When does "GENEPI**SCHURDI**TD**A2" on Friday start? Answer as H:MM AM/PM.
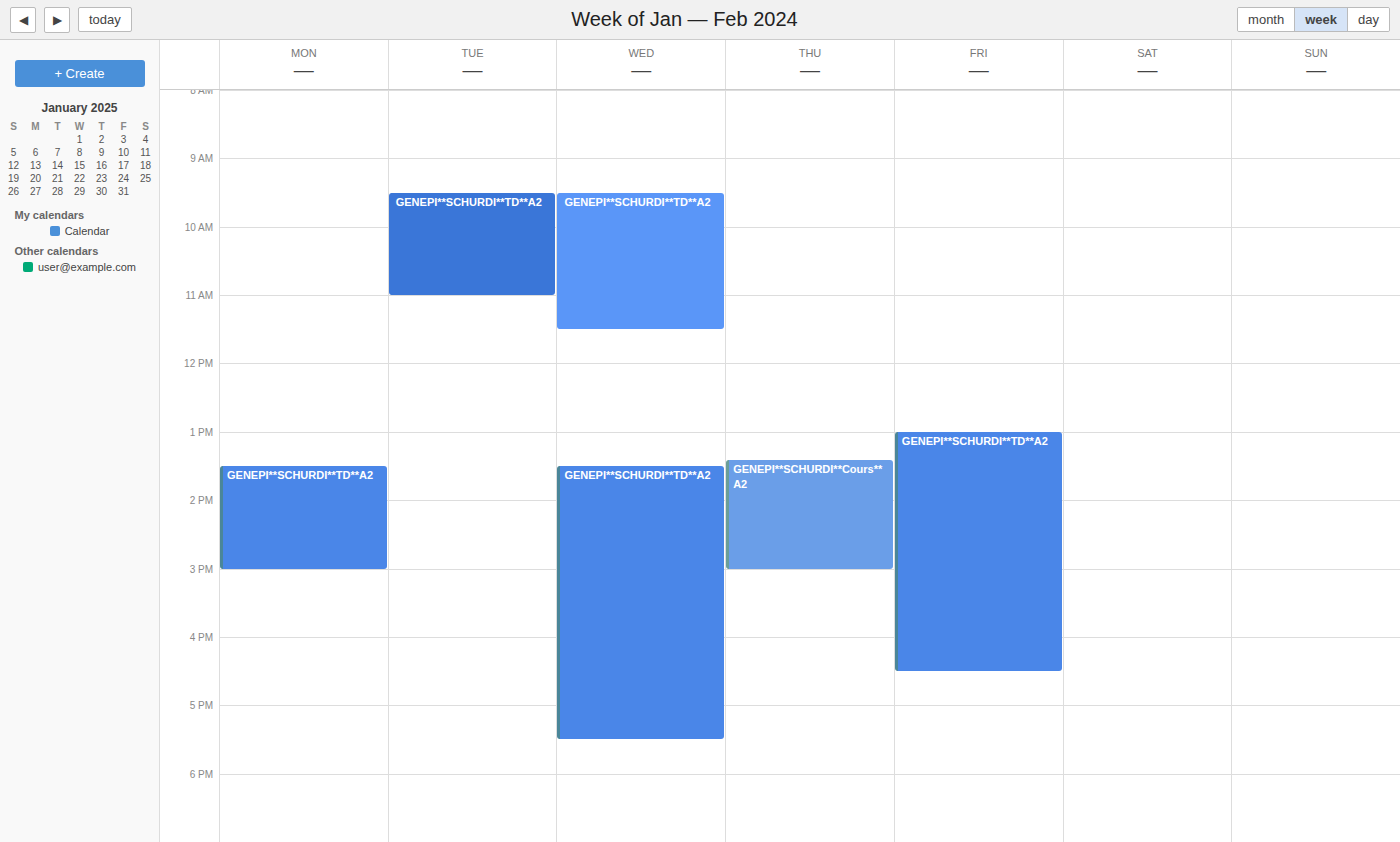
1:00 PM